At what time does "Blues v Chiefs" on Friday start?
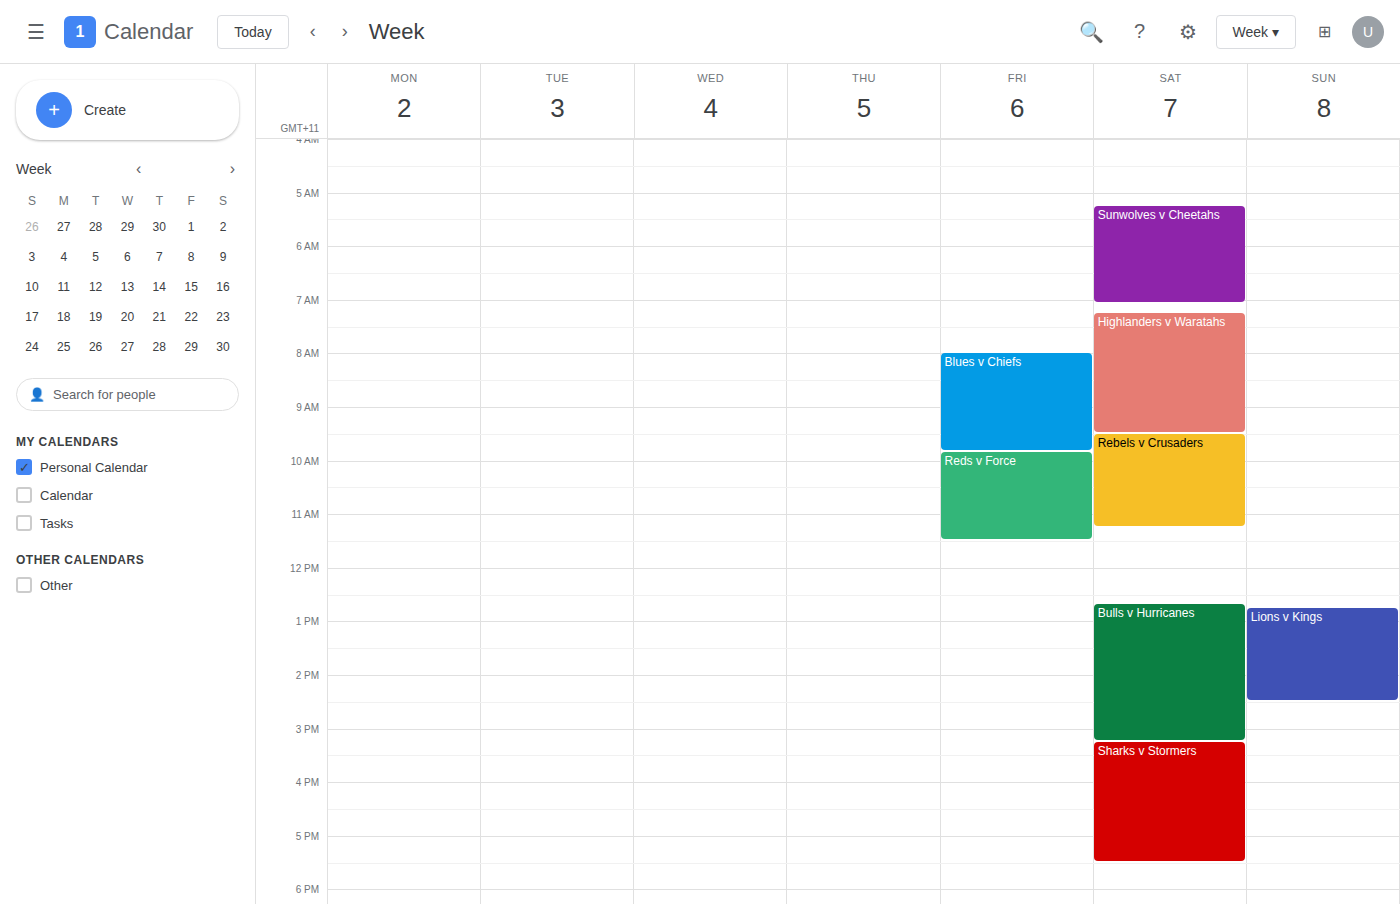
8:00 AM